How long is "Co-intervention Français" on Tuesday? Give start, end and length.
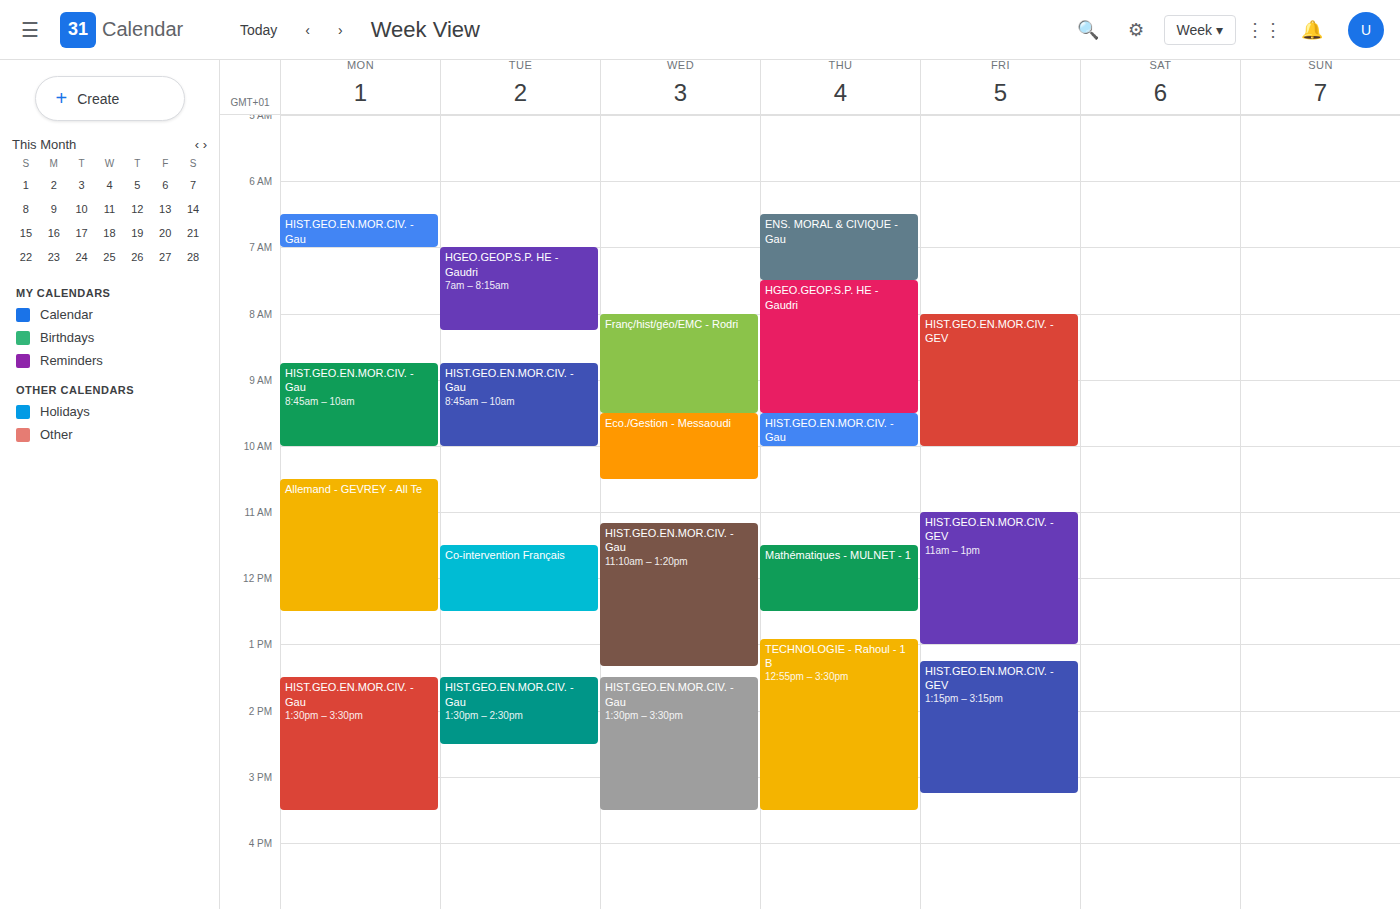
11:30 to 12:30, 1 hour